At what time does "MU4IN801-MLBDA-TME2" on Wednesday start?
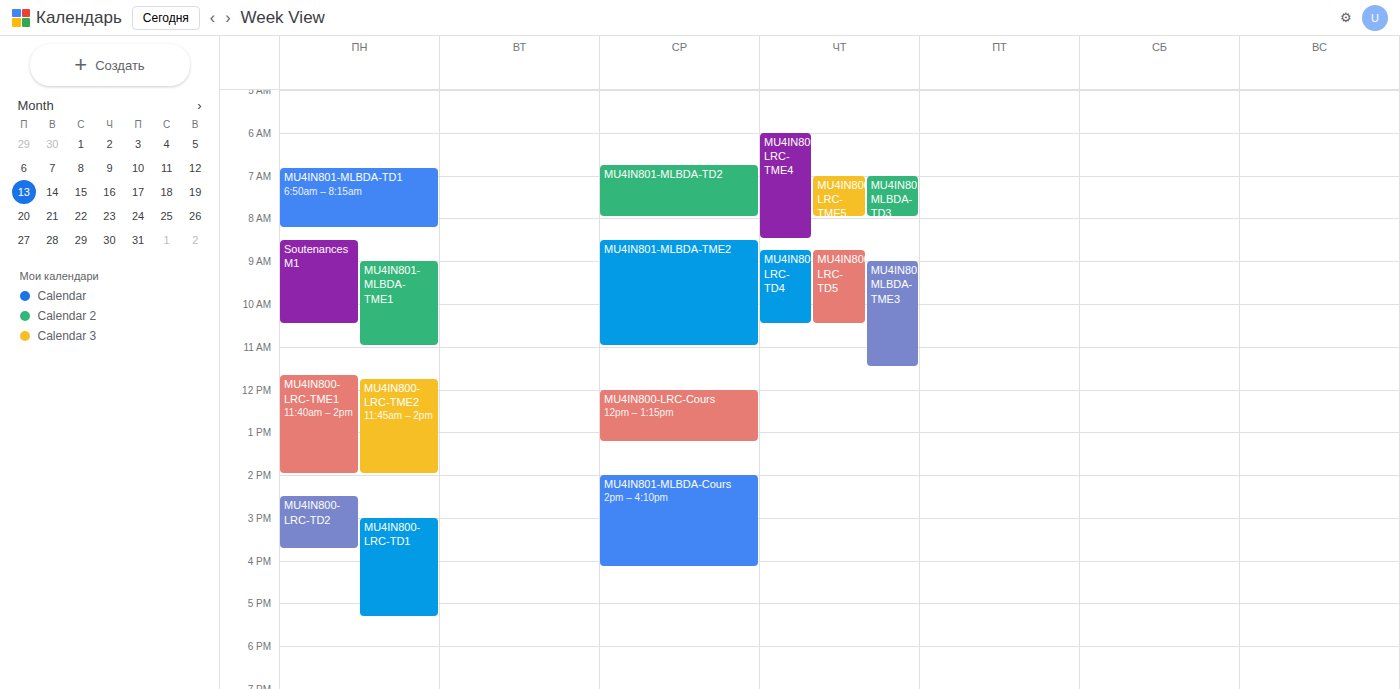
8:30 AM